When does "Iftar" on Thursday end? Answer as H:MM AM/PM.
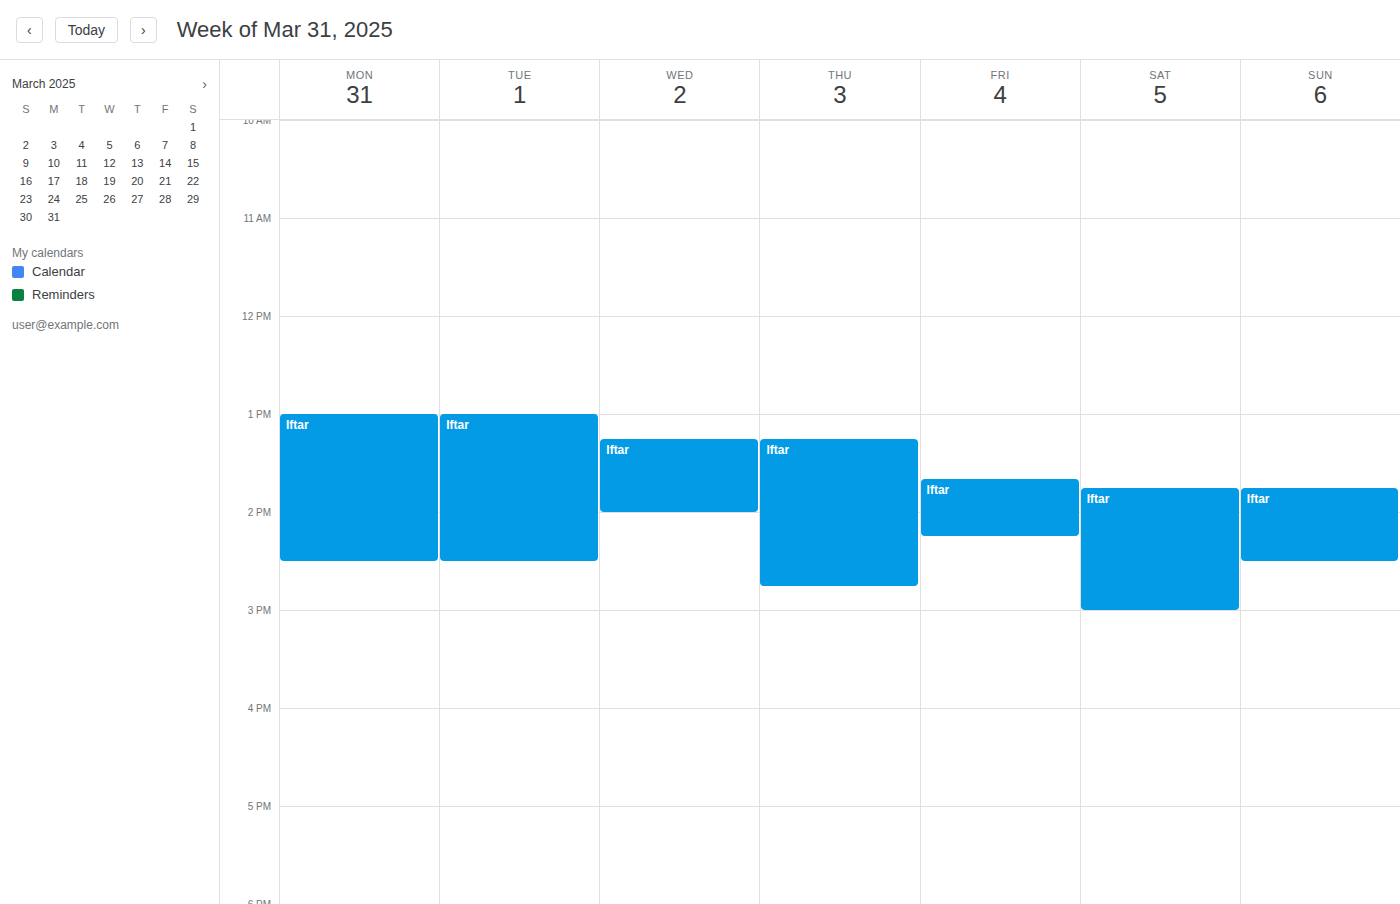
2:45 PM